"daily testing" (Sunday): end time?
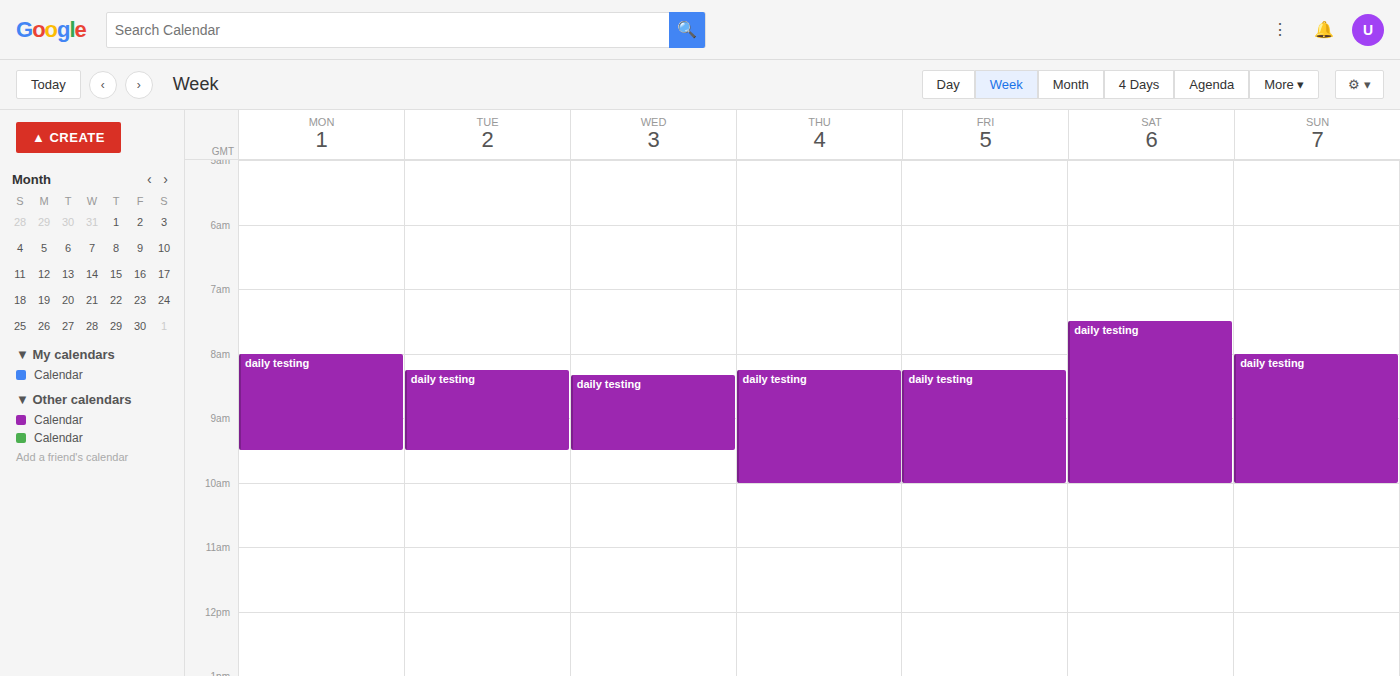
10:00 AM